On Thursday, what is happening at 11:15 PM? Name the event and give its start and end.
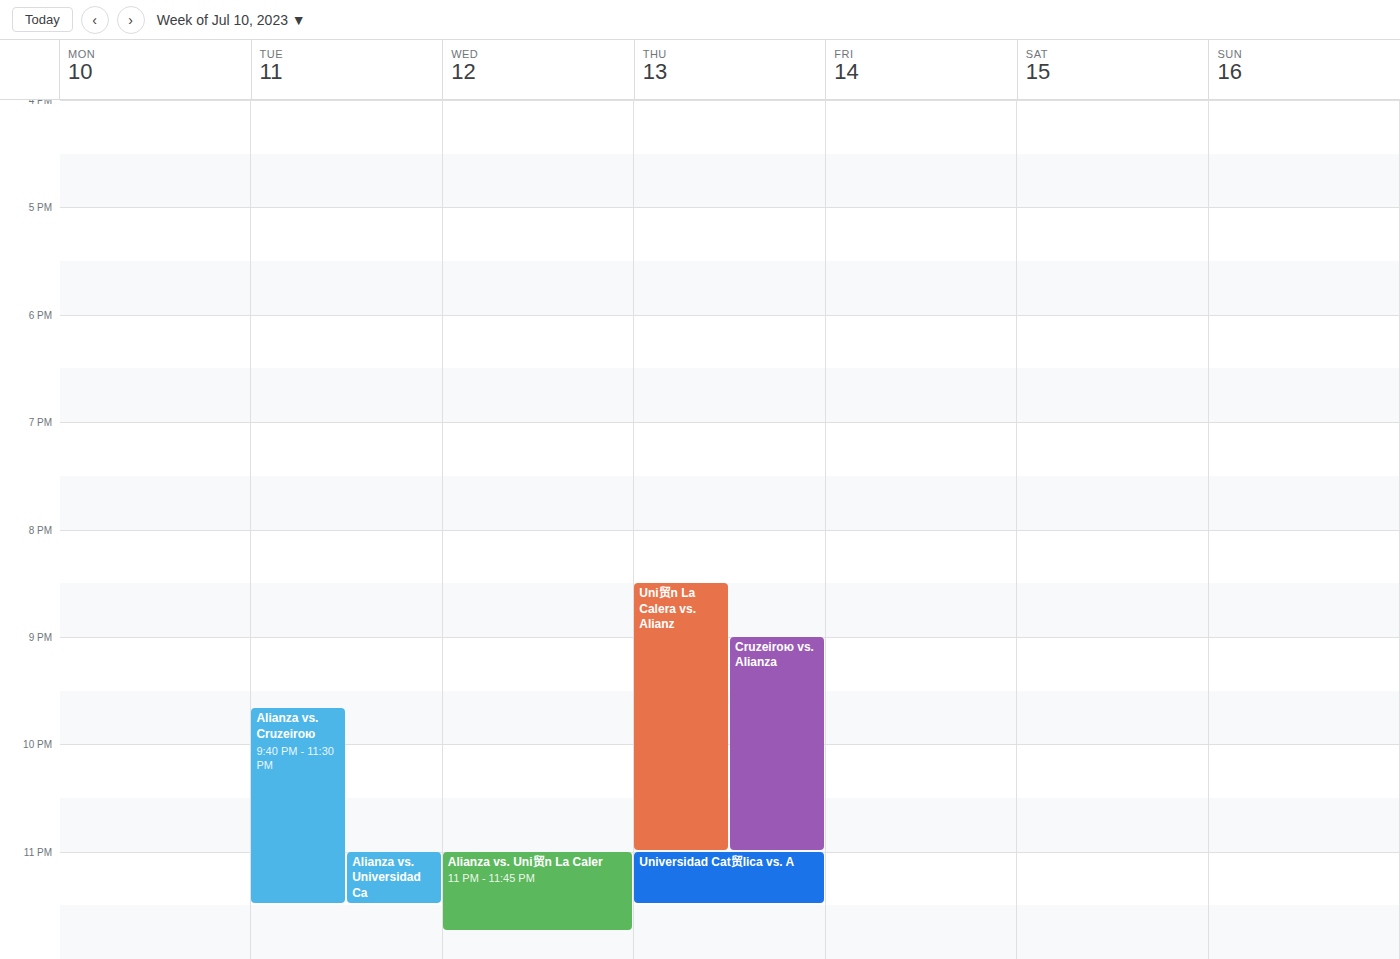
"Universidad Cat贸lica vs. A", 11:00 PM to 11:30 PM